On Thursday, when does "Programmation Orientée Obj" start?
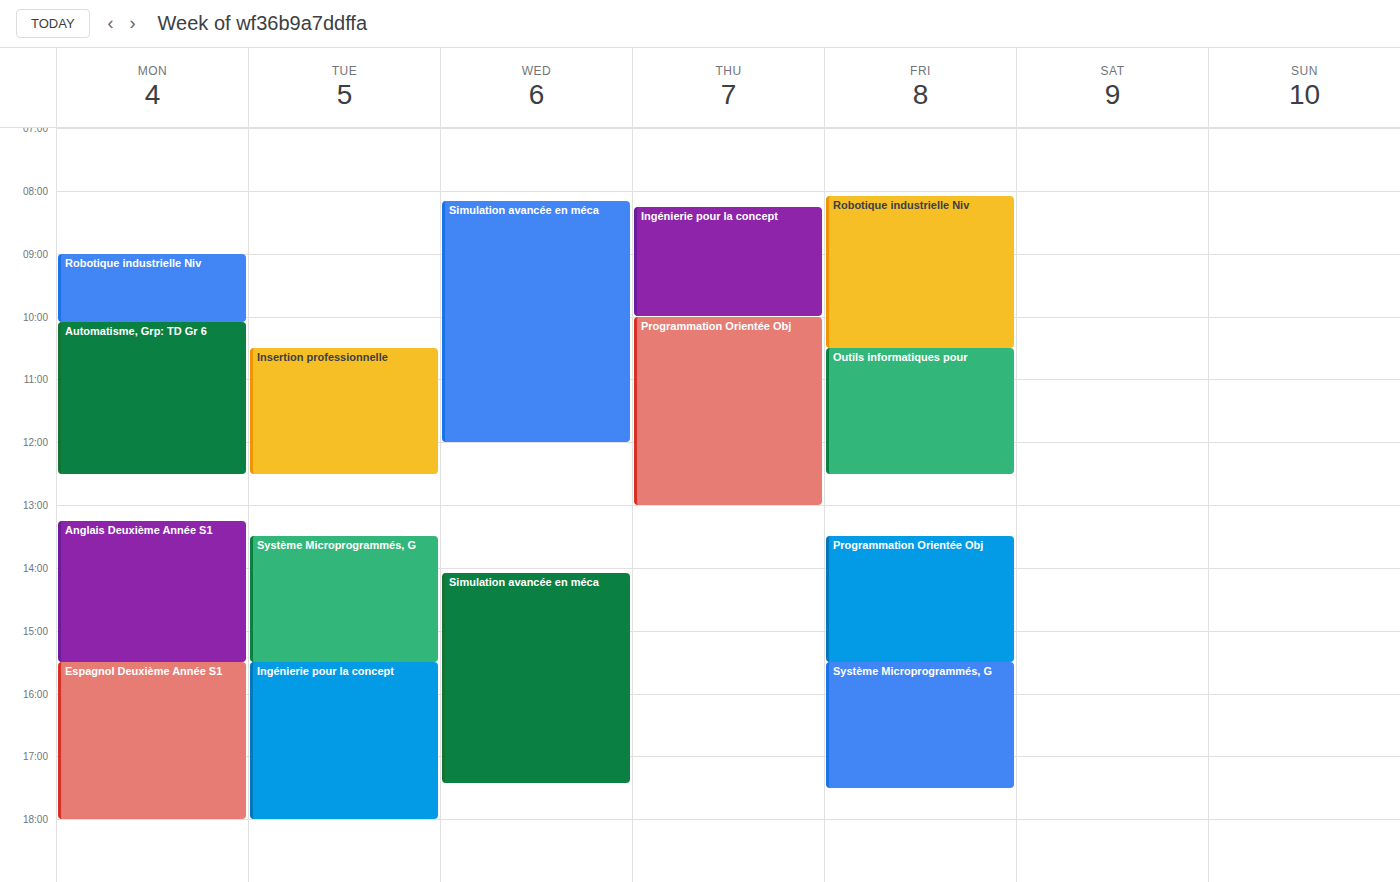
10:00 AM